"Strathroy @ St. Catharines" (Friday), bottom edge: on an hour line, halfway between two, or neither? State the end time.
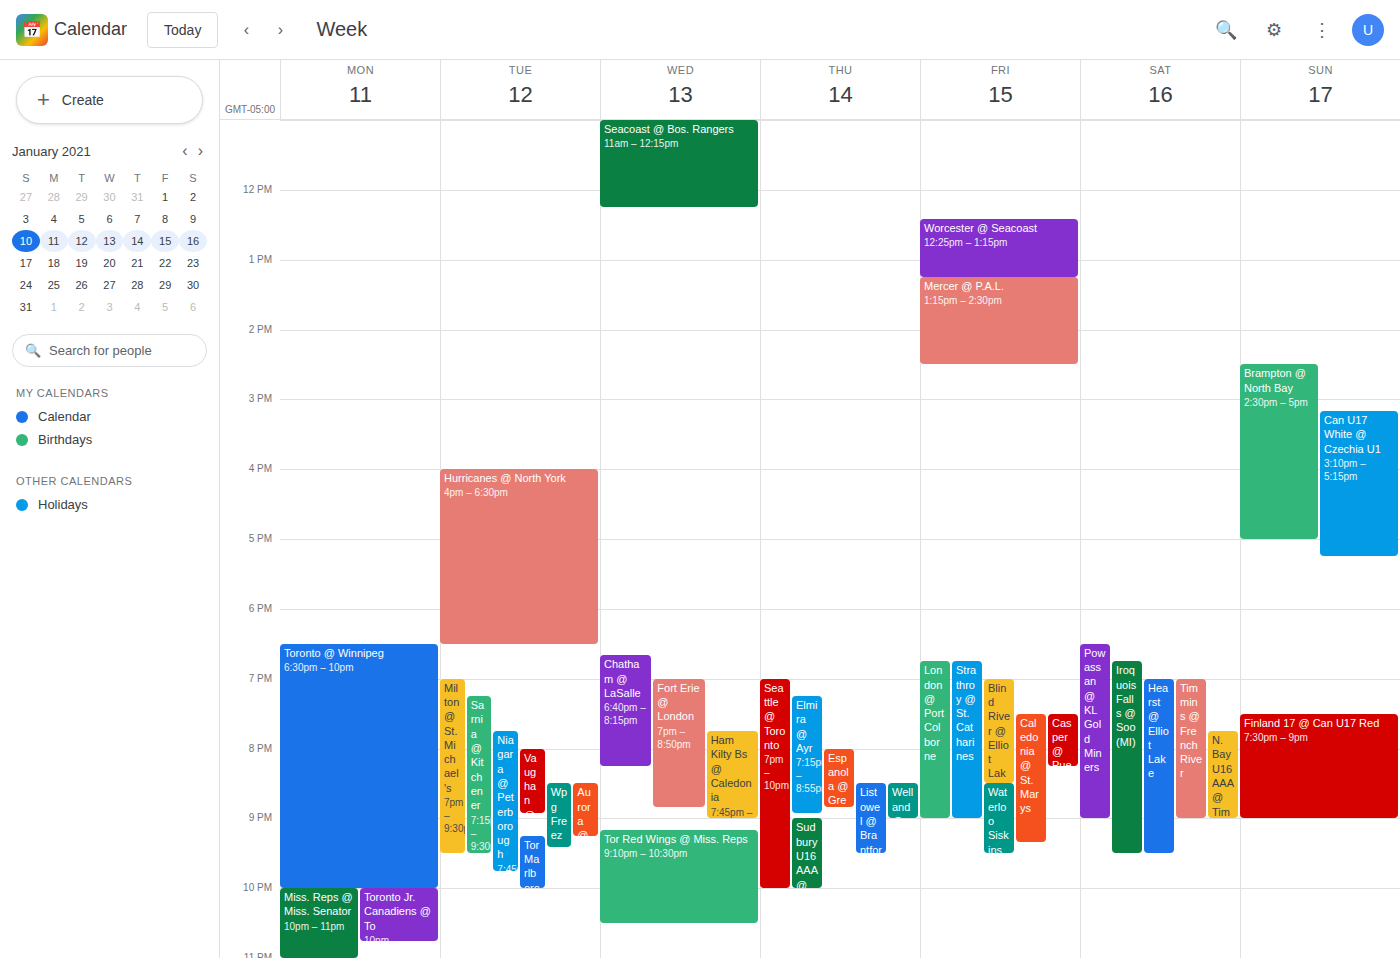
21:00 -- exactly on the 21:00 line.